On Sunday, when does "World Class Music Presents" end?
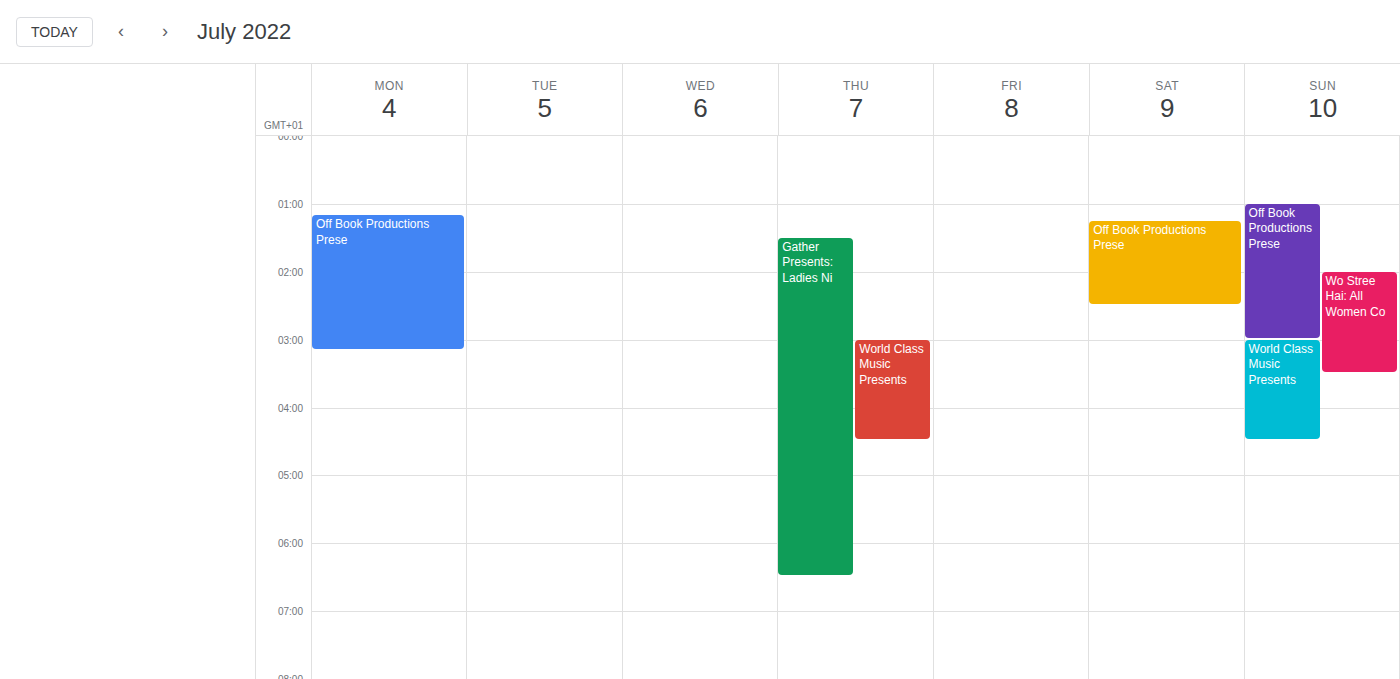
4:30 AM